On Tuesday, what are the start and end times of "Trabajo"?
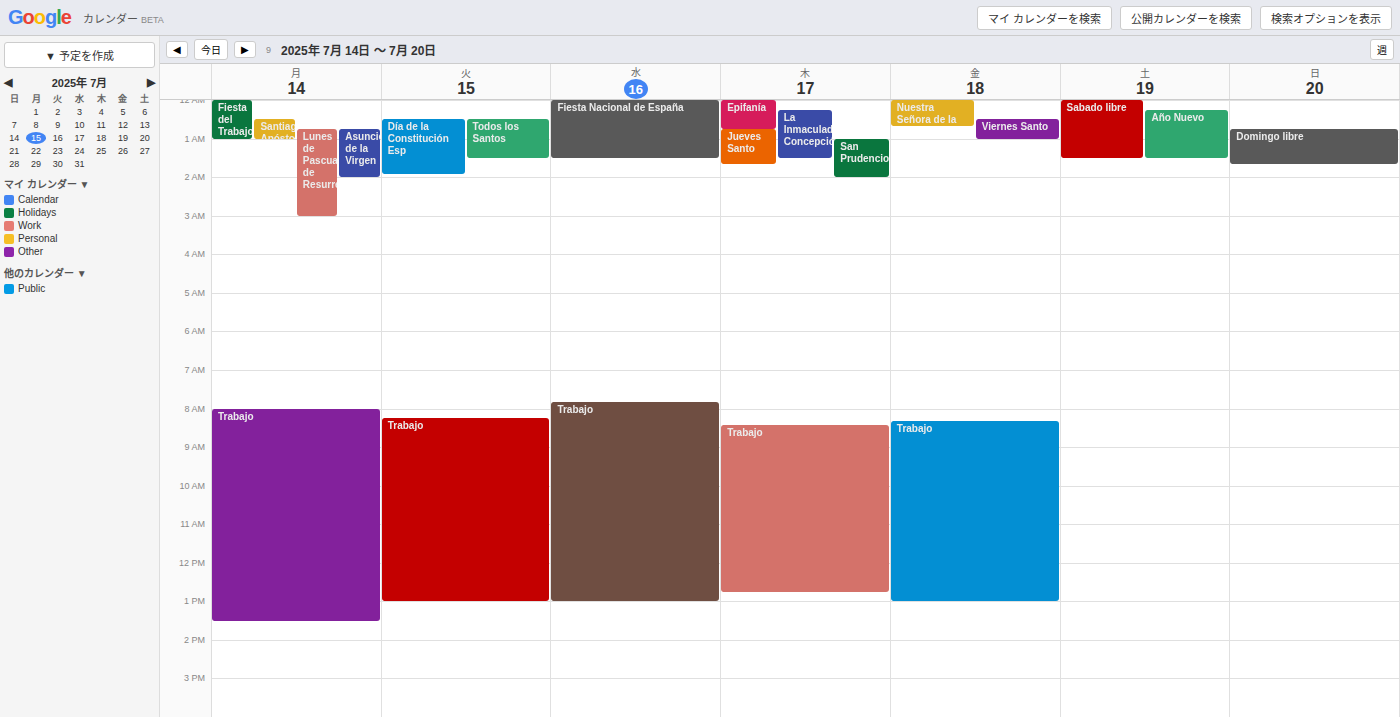
08:15 to 13:00